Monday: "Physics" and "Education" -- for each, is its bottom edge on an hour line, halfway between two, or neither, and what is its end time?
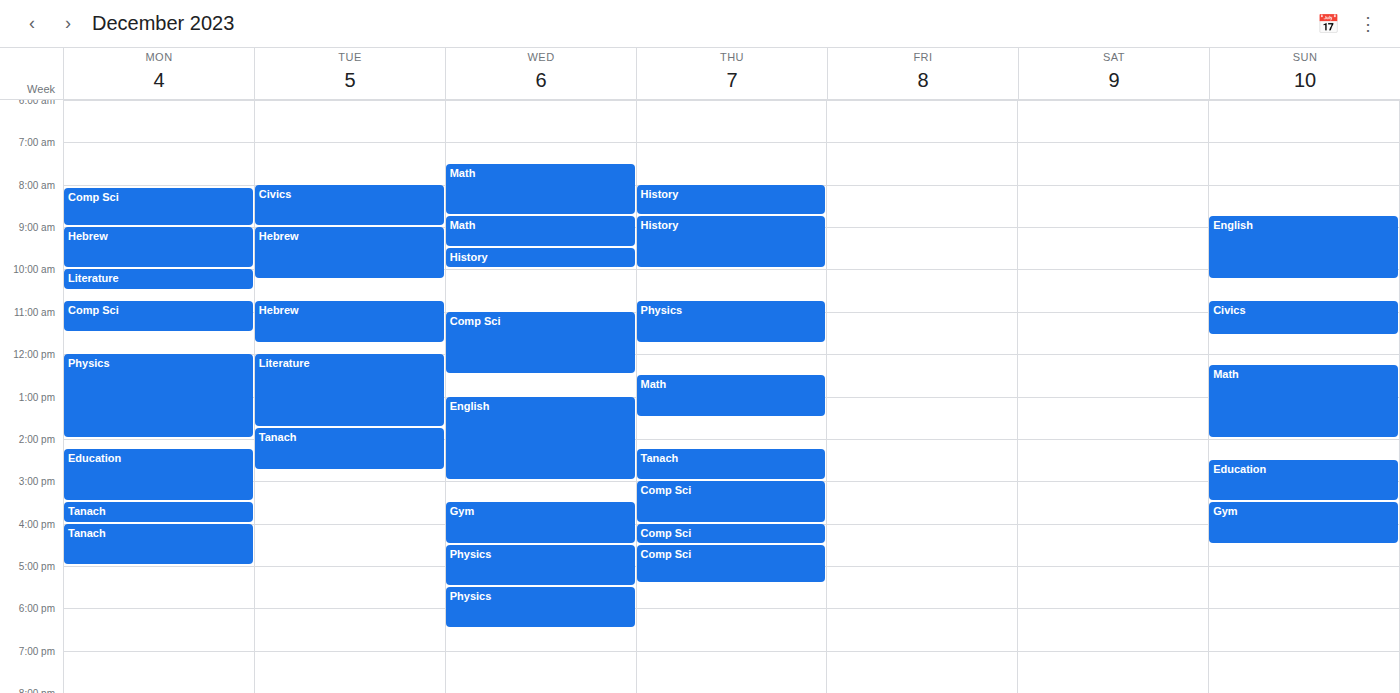
"Physics": 2:00 PM, exactly on the 2 PM line. "Education": 3:30 PM, halfway between the 3 PM and 4 PM lines.